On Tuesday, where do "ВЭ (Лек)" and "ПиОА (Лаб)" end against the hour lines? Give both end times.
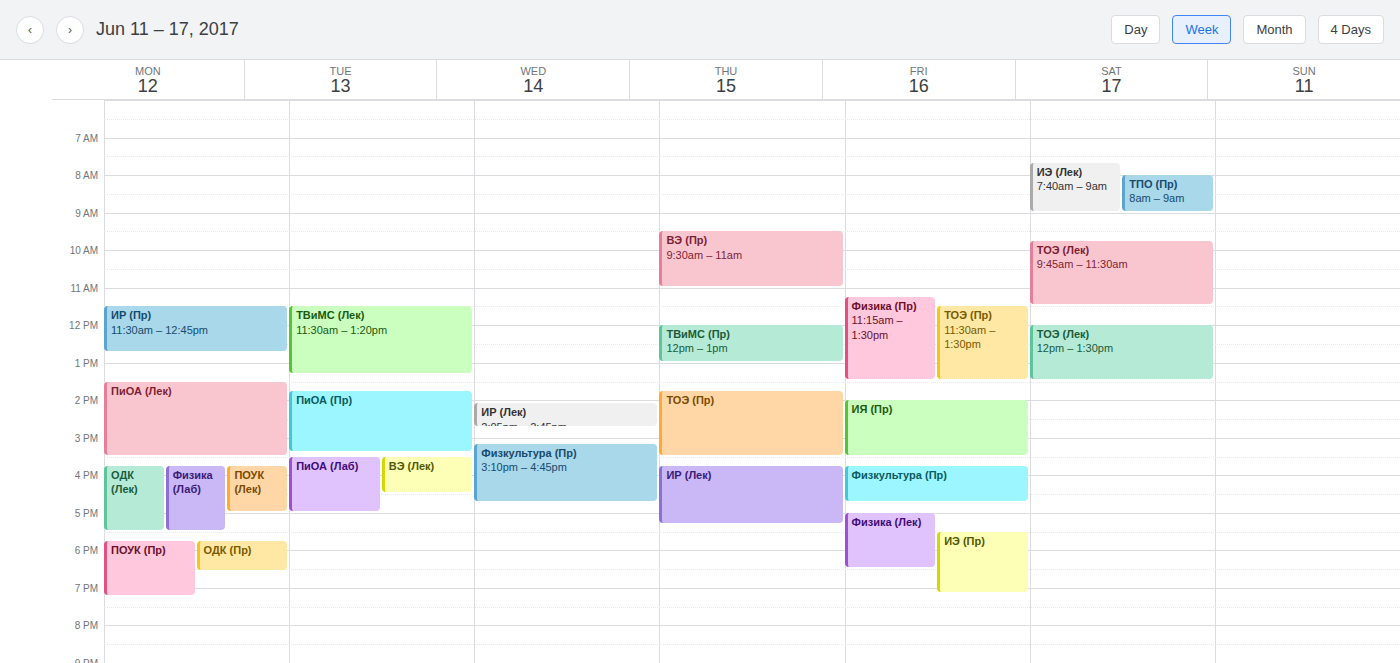
"ВЭ (Лек)": 4:30 PM, halfway between the 4 PM and 5 PM lines. "ПиОА (Лаб)": 5:00 PM, exactly on the 5 PM line.